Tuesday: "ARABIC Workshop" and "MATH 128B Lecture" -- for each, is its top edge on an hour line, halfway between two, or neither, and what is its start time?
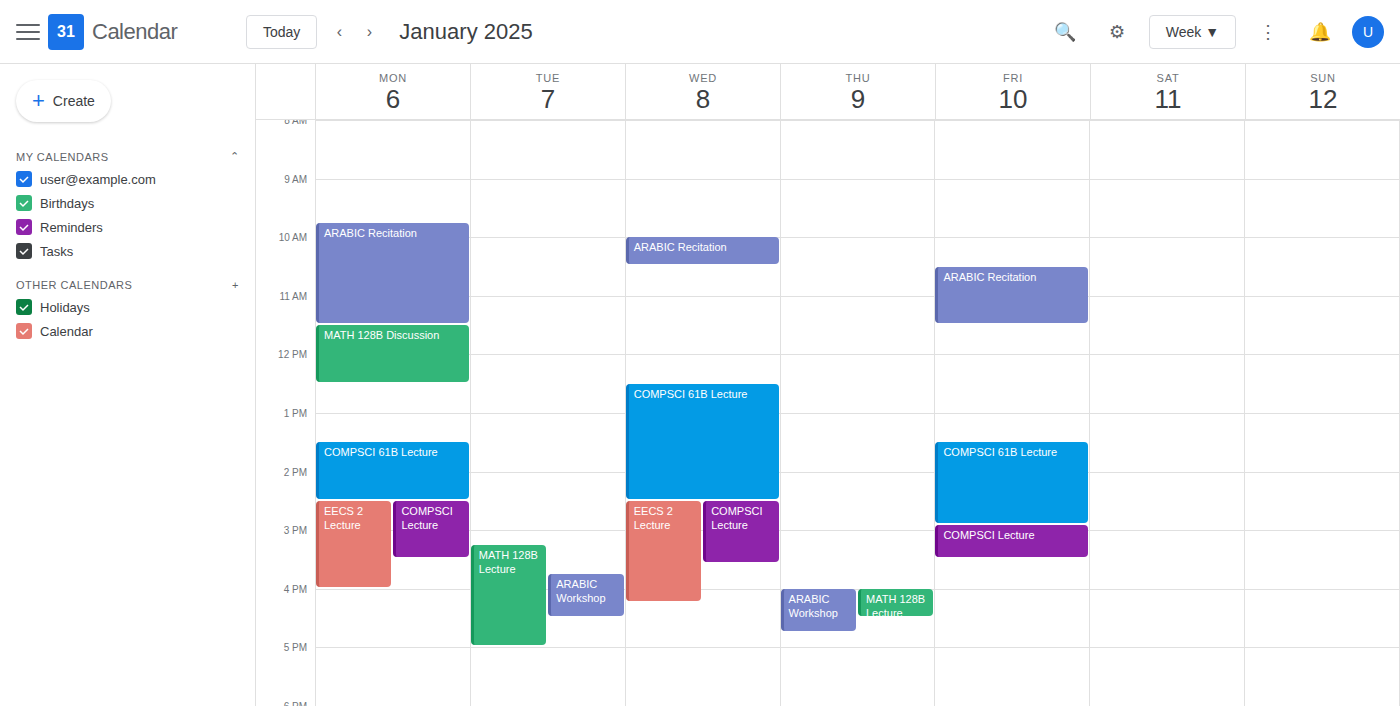
"ARABIC Workshop": 3:45 PM, neither: three quarters of the way from the 3 PM line to the 4 PM line. "MATH 128B Lecture": 3:15 PM, neither: a quarter of the way from the 3 PM line to the 4 PM line.